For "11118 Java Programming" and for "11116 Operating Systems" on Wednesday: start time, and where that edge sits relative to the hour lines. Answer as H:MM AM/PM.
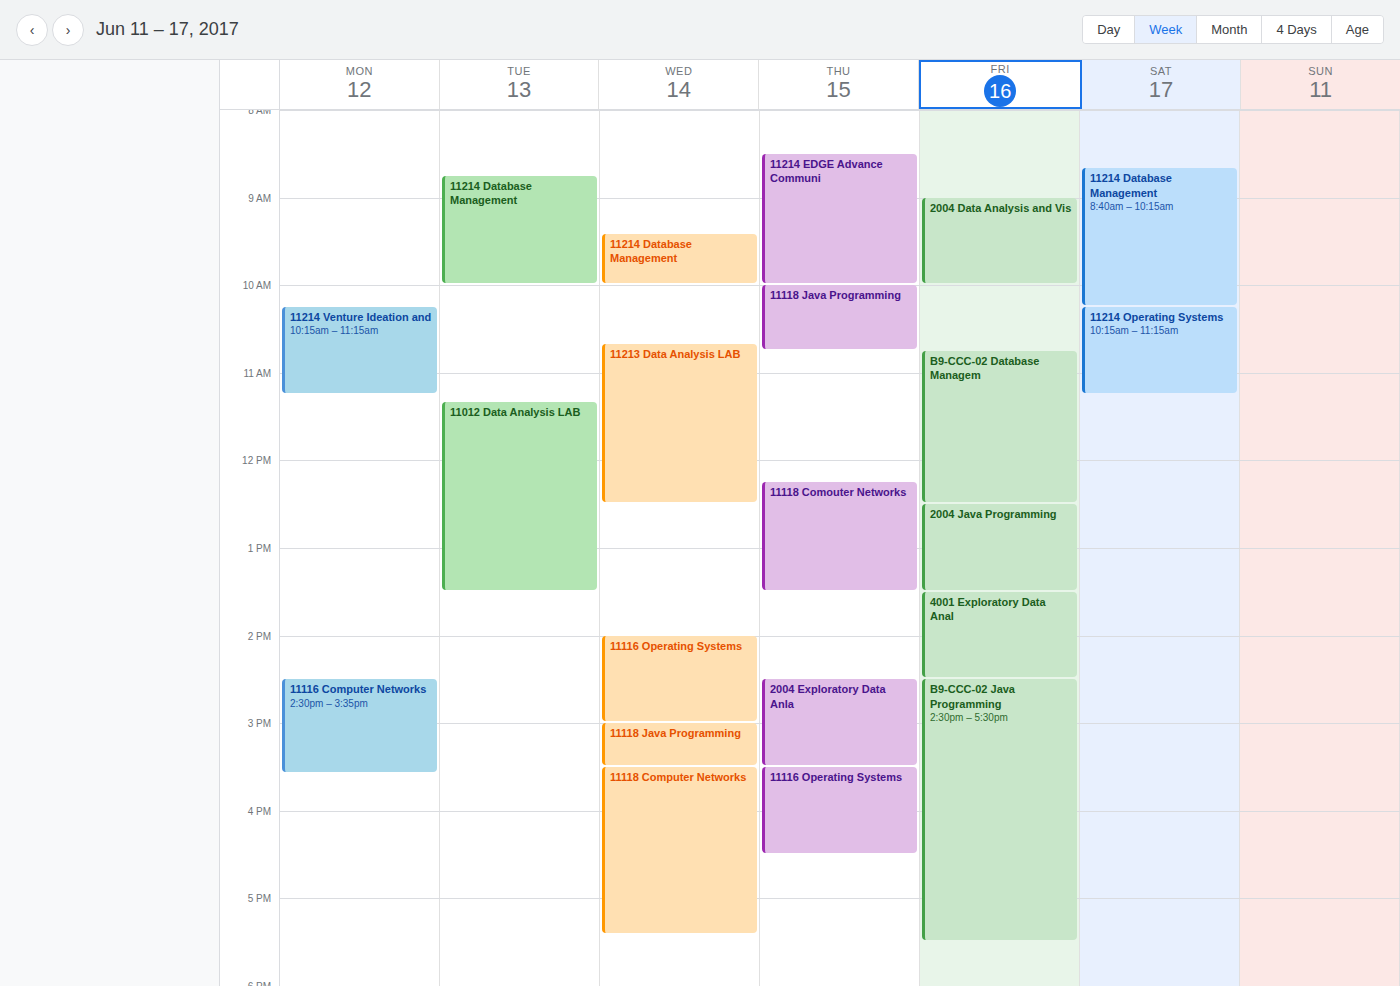
"11118 Java Programming": 3:00 PM, exactly on the 3 PM line. "11116 Operating Systems": 2:00 PM, exactly on the 2 PM line.